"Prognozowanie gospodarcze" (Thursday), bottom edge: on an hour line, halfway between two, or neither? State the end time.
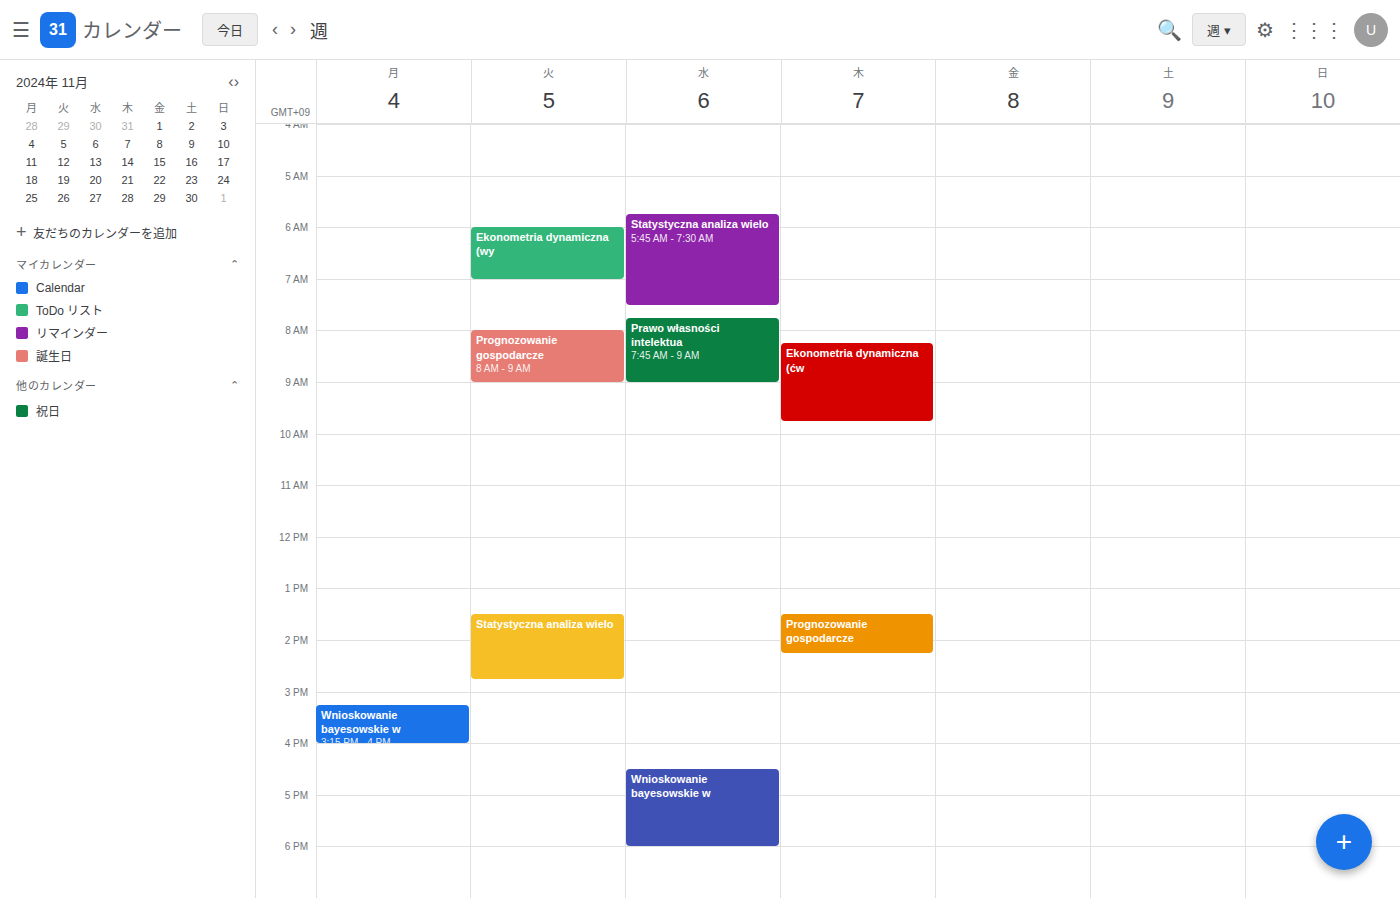
2:15 PM -- neither: a quarter of the way from the 2 PM line to the 3 PM line.